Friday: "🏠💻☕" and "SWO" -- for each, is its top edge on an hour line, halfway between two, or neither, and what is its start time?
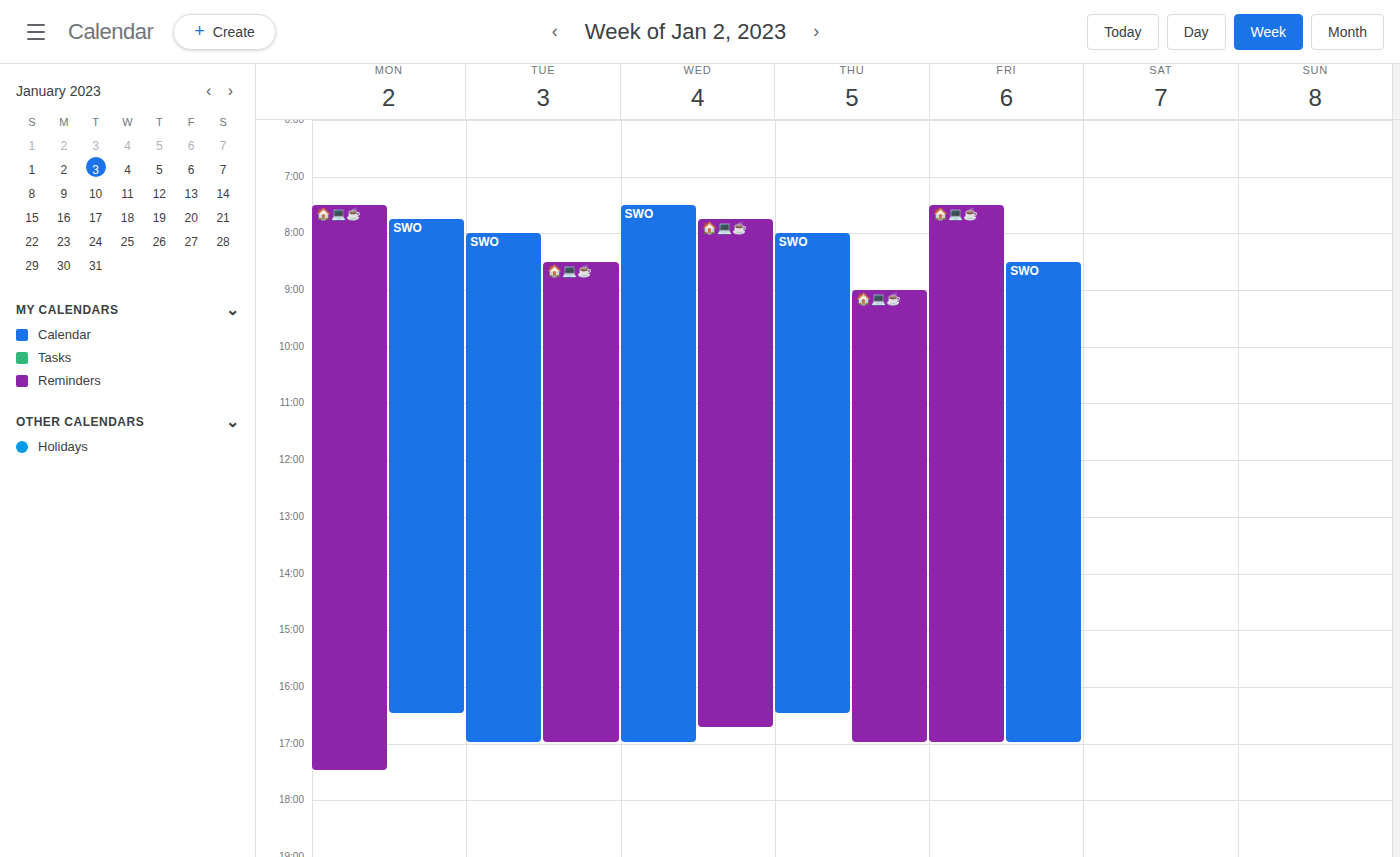
"🏠💻☕": 7:30 AM, halfway between the 7 AM and 8 AM lines. "SWO": 8:30 AM, halfway between the 8 AM and 9 AM lines.